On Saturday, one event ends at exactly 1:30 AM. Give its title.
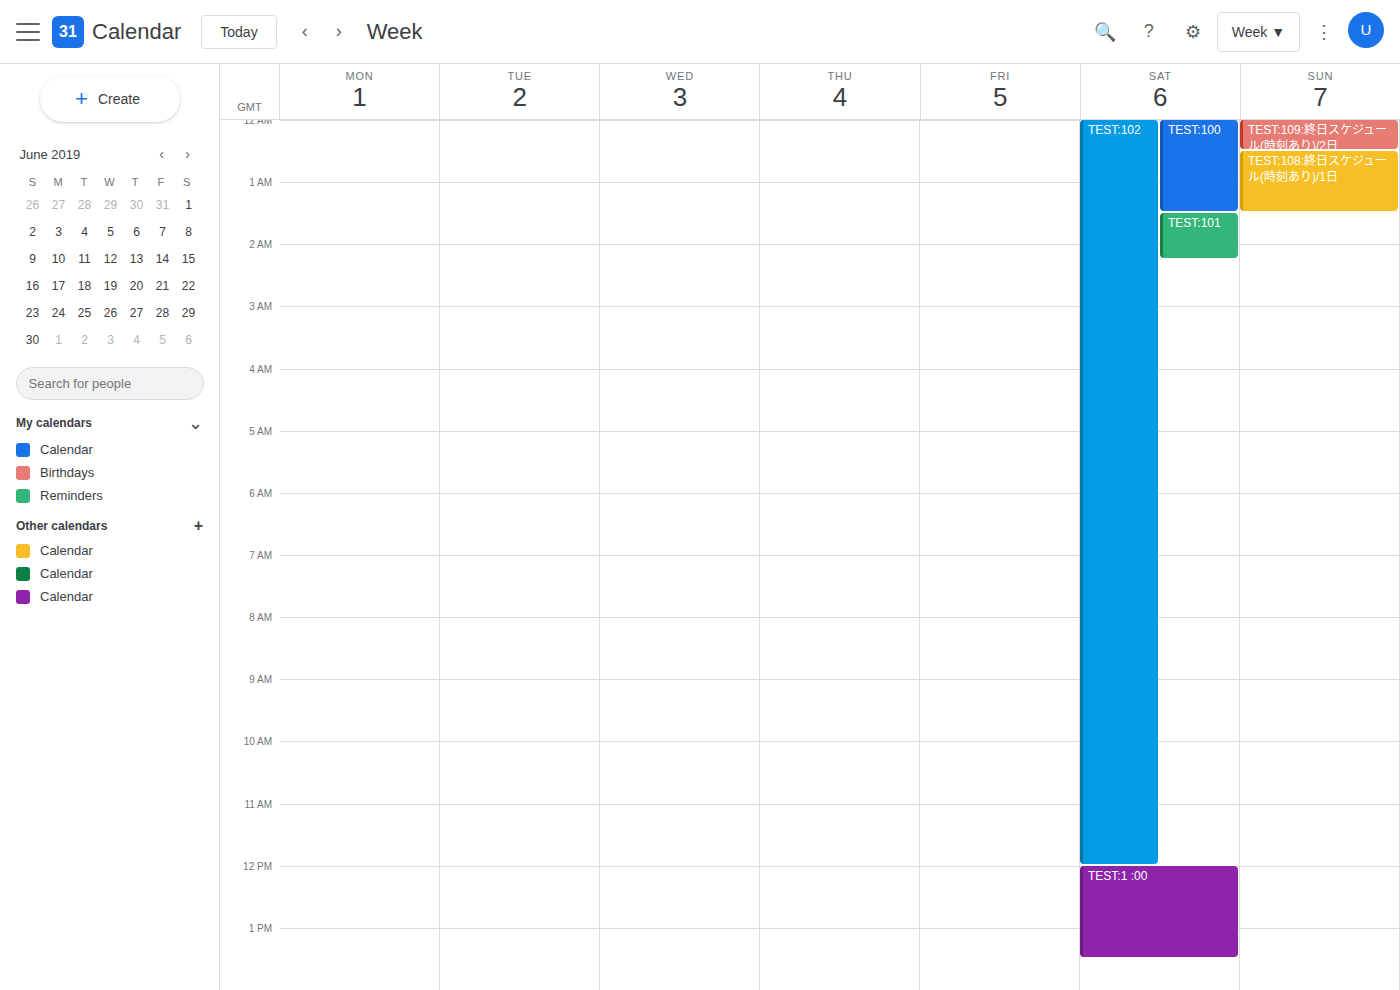
"TEST:100"